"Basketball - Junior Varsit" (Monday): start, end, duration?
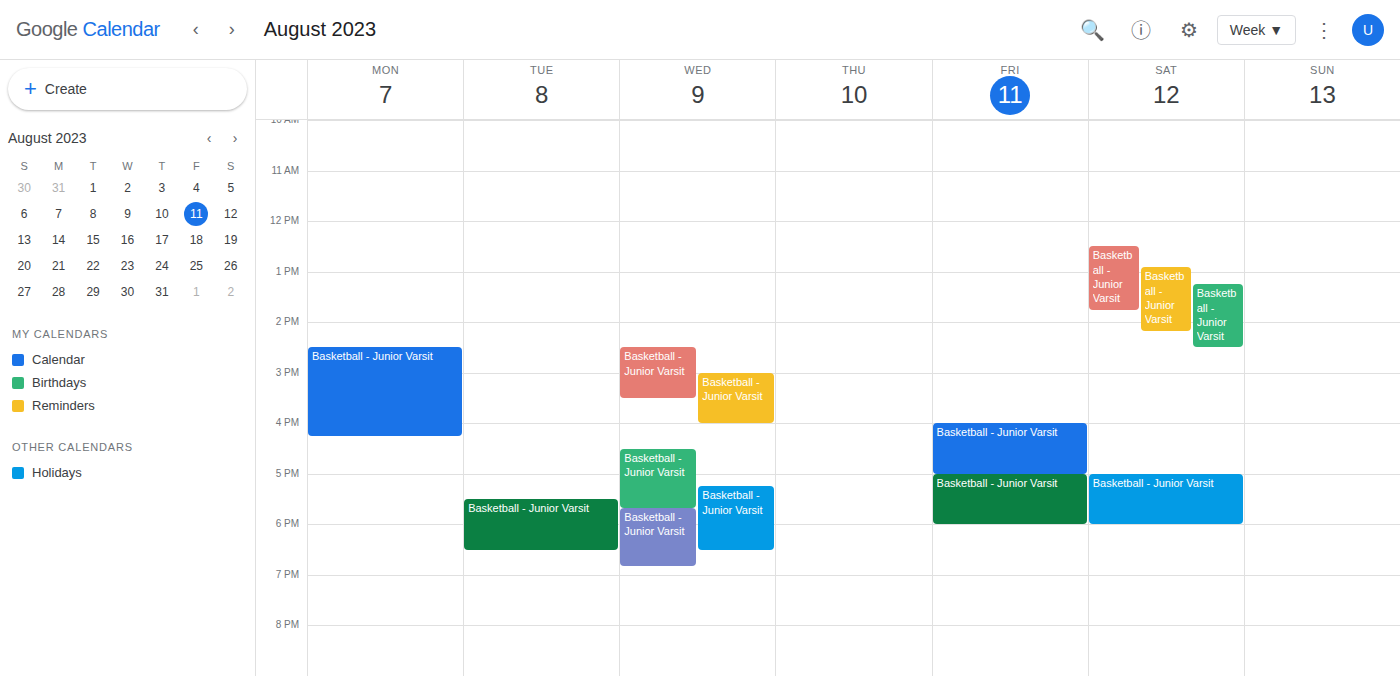
2:30 PM to 4:15 PM, 1 hour 45 minutes